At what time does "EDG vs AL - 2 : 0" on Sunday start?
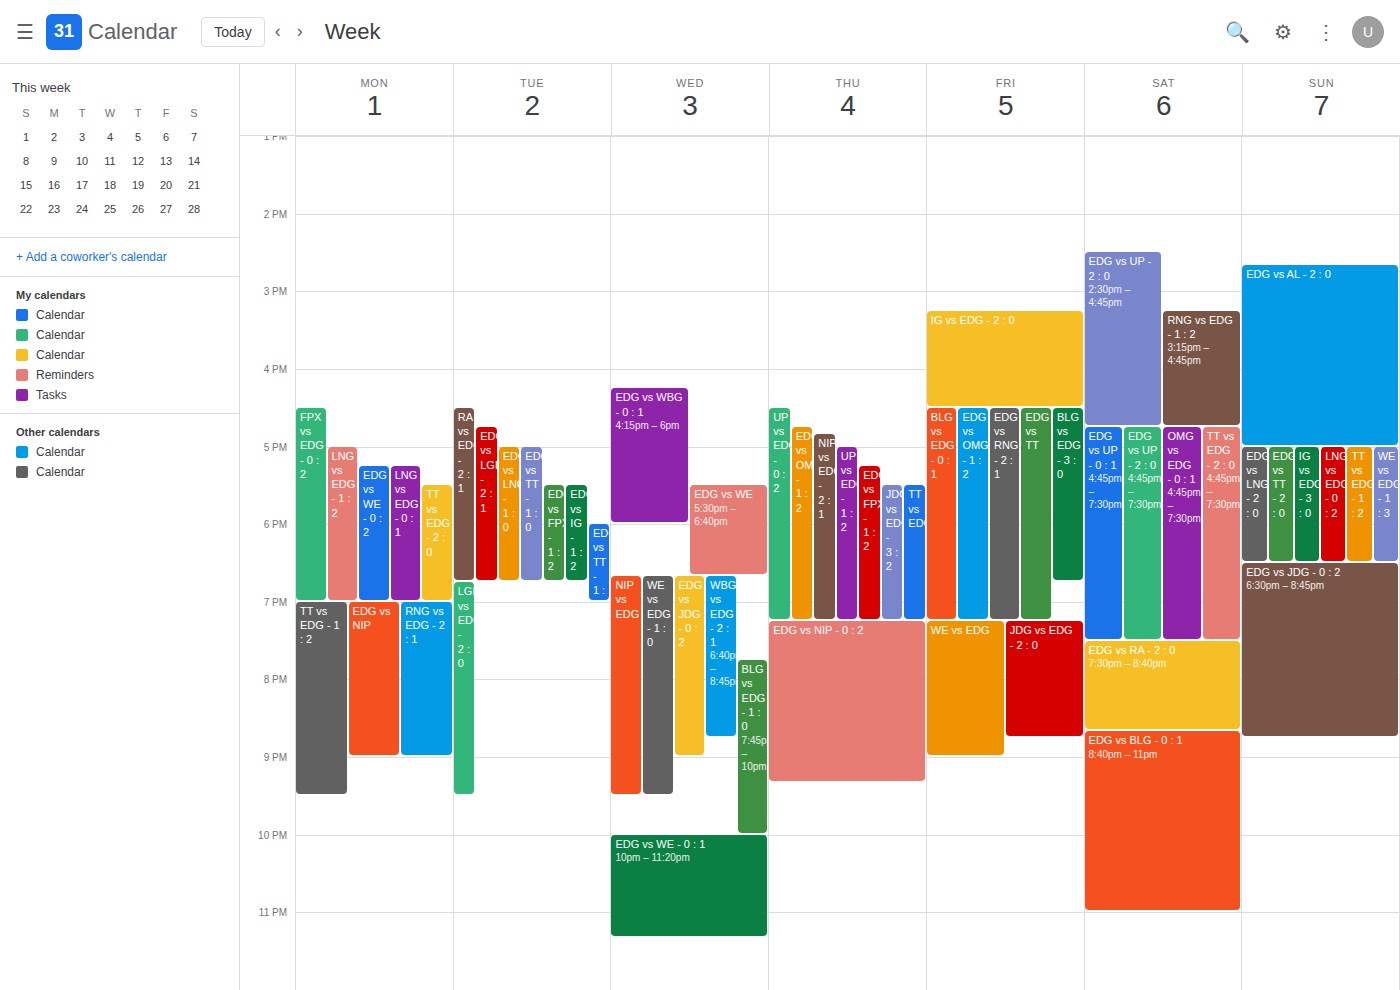
2:40 PM